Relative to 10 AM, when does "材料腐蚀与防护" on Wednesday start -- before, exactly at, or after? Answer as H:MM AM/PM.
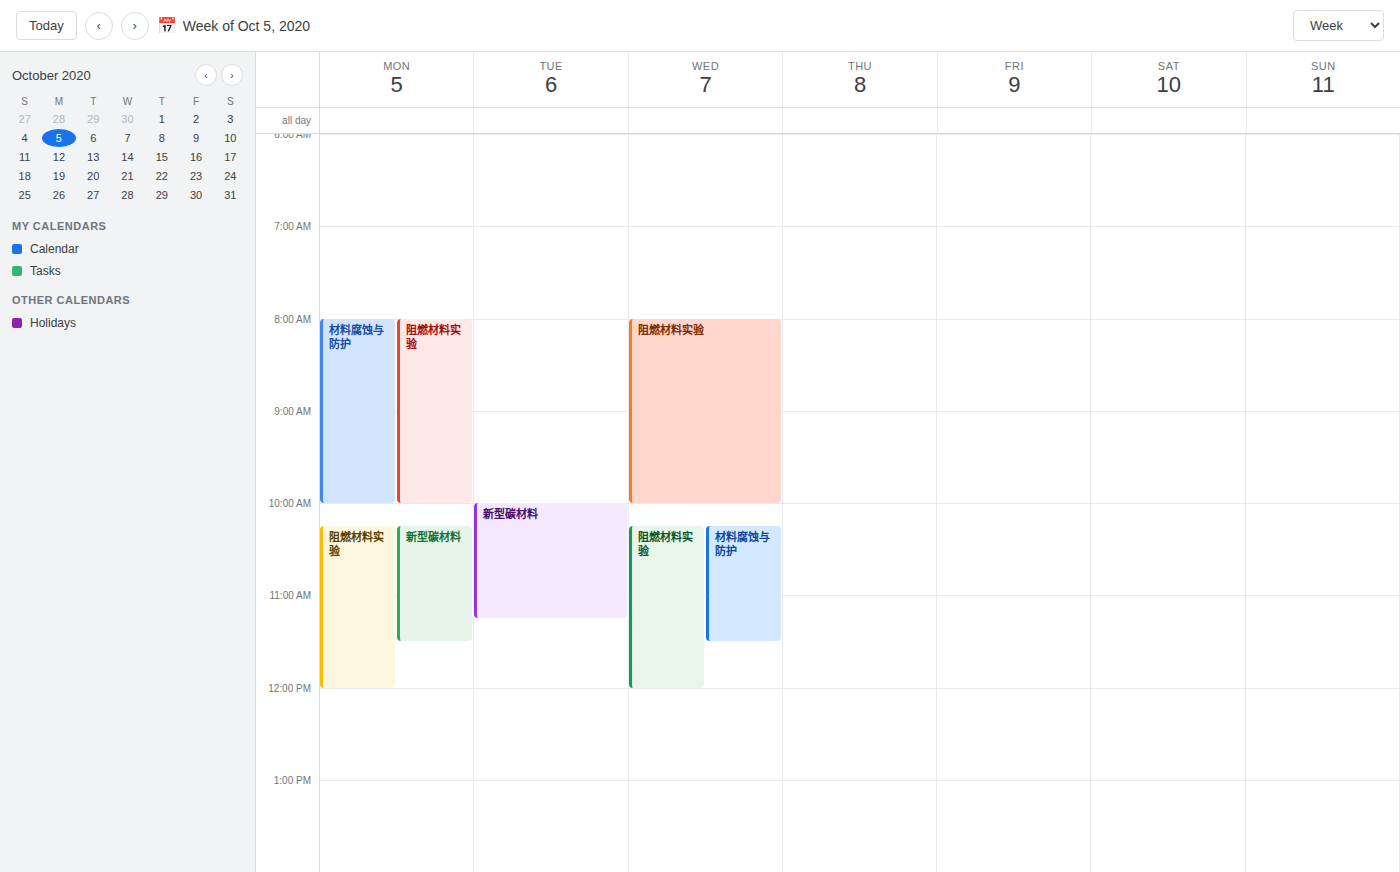
10:15 AM -- after 10 AM, 15 minutes below the 10 AM line.